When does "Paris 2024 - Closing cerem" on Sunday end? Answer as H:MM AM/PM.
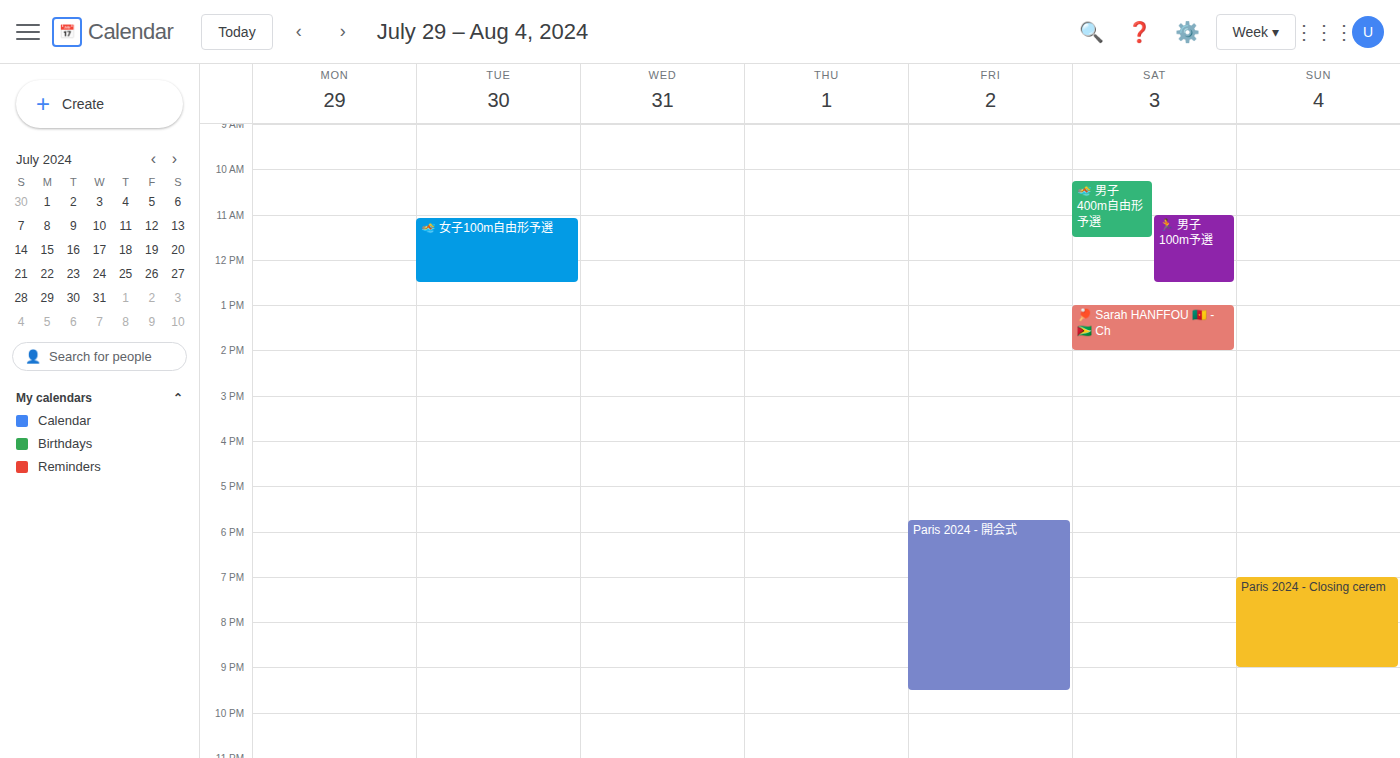
9:00 PM